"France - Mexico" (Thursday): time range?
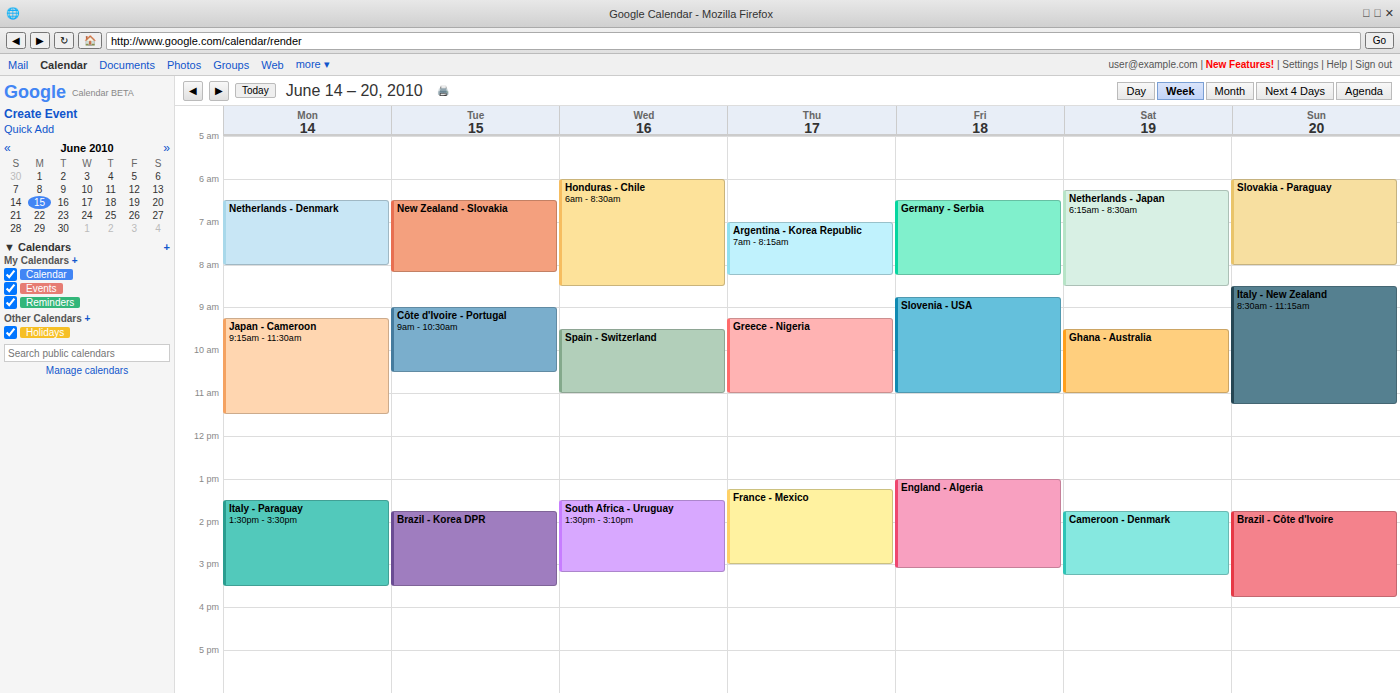
1:15 PM to 3:00 PM